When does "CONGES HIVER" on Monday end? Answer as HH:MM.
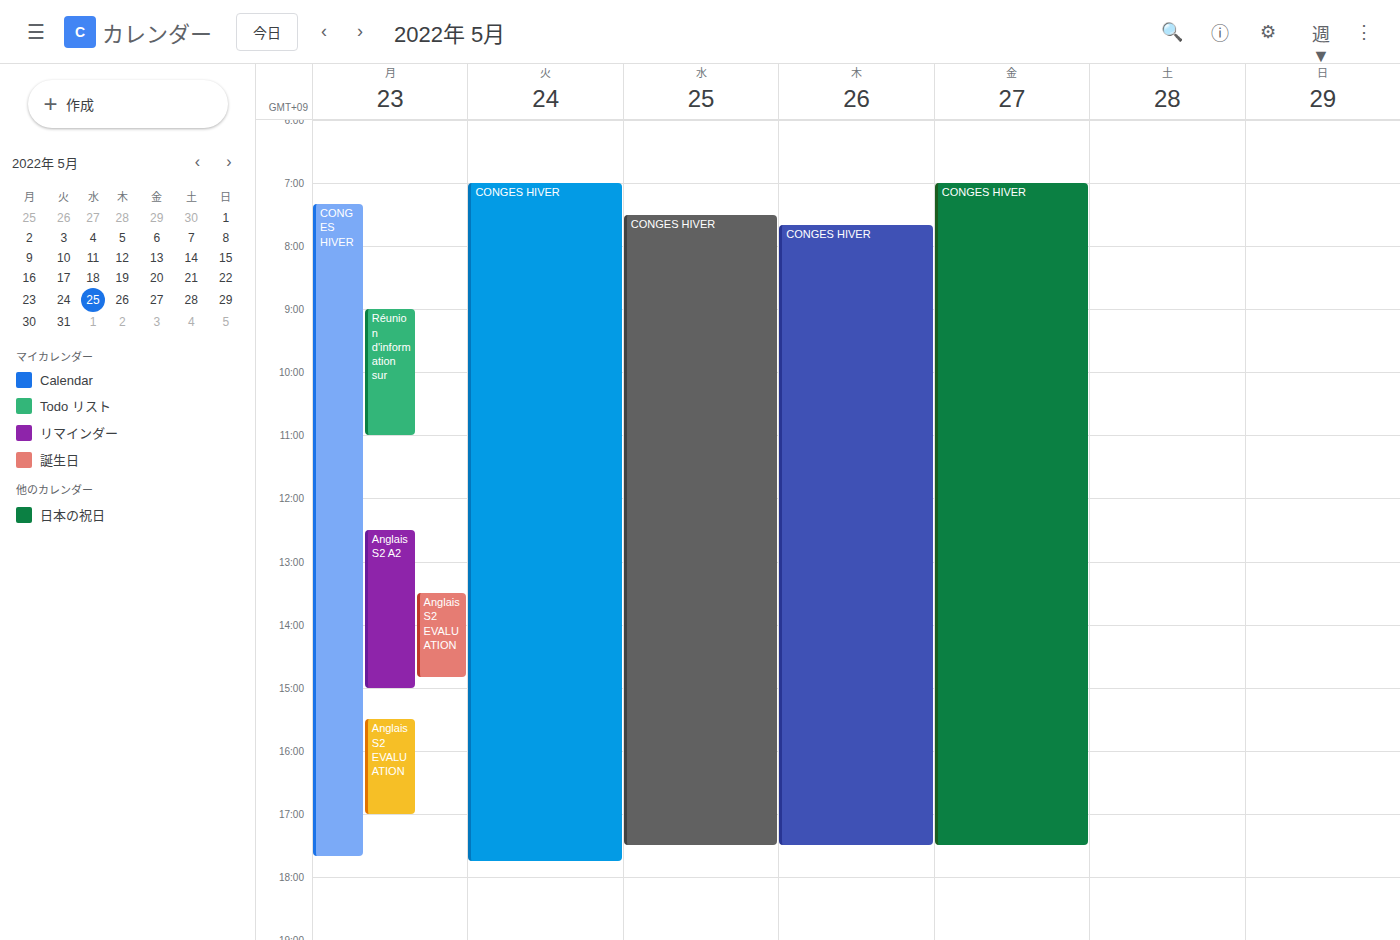
17:40